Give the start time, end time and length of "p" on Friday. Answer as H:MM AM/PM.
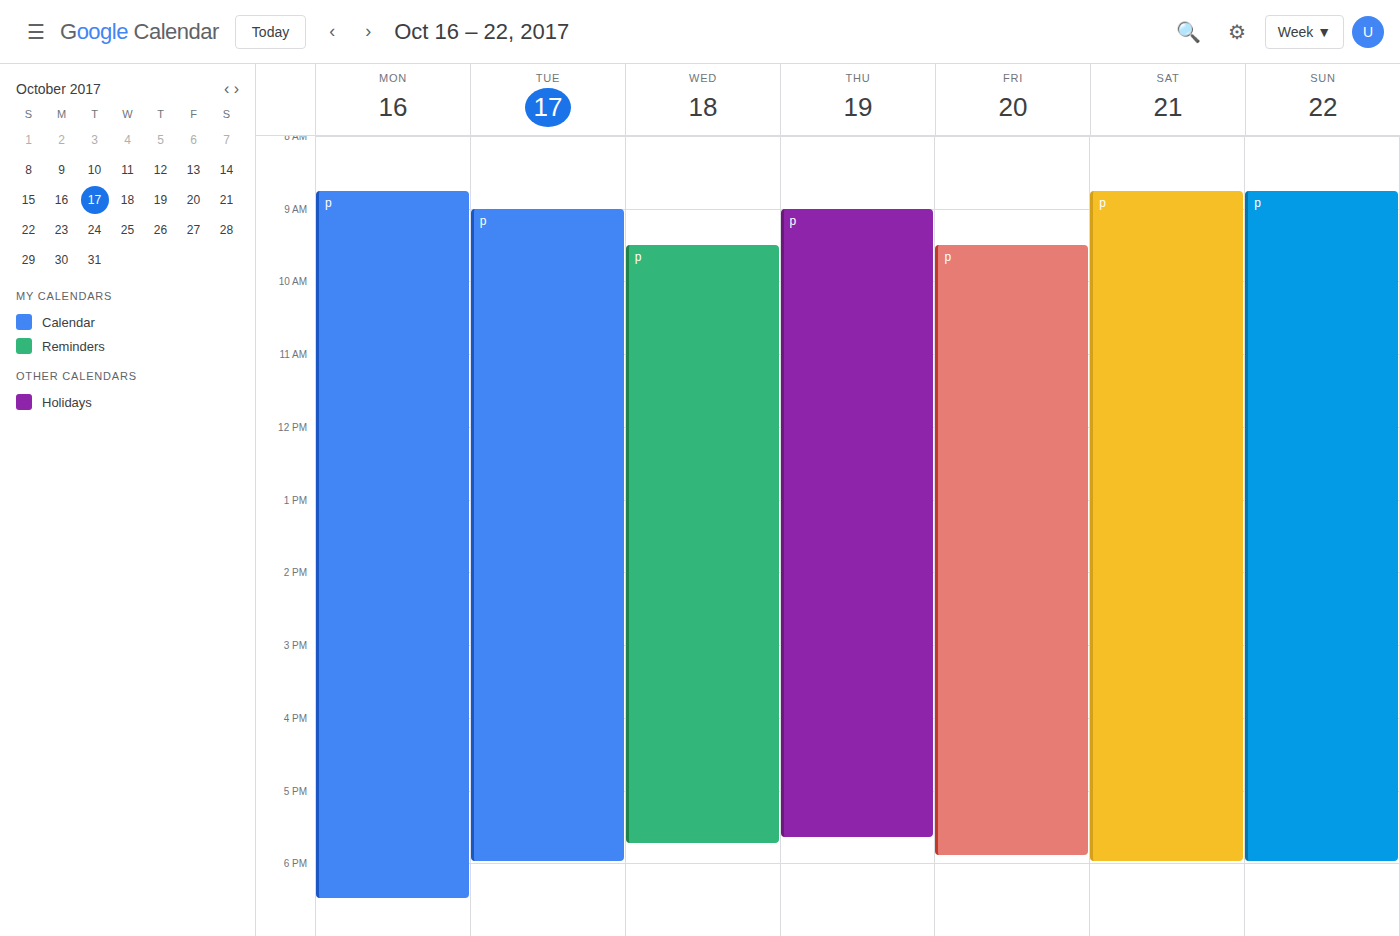
9:30 AM to 5:55 PM, 8 hours 25 minutes